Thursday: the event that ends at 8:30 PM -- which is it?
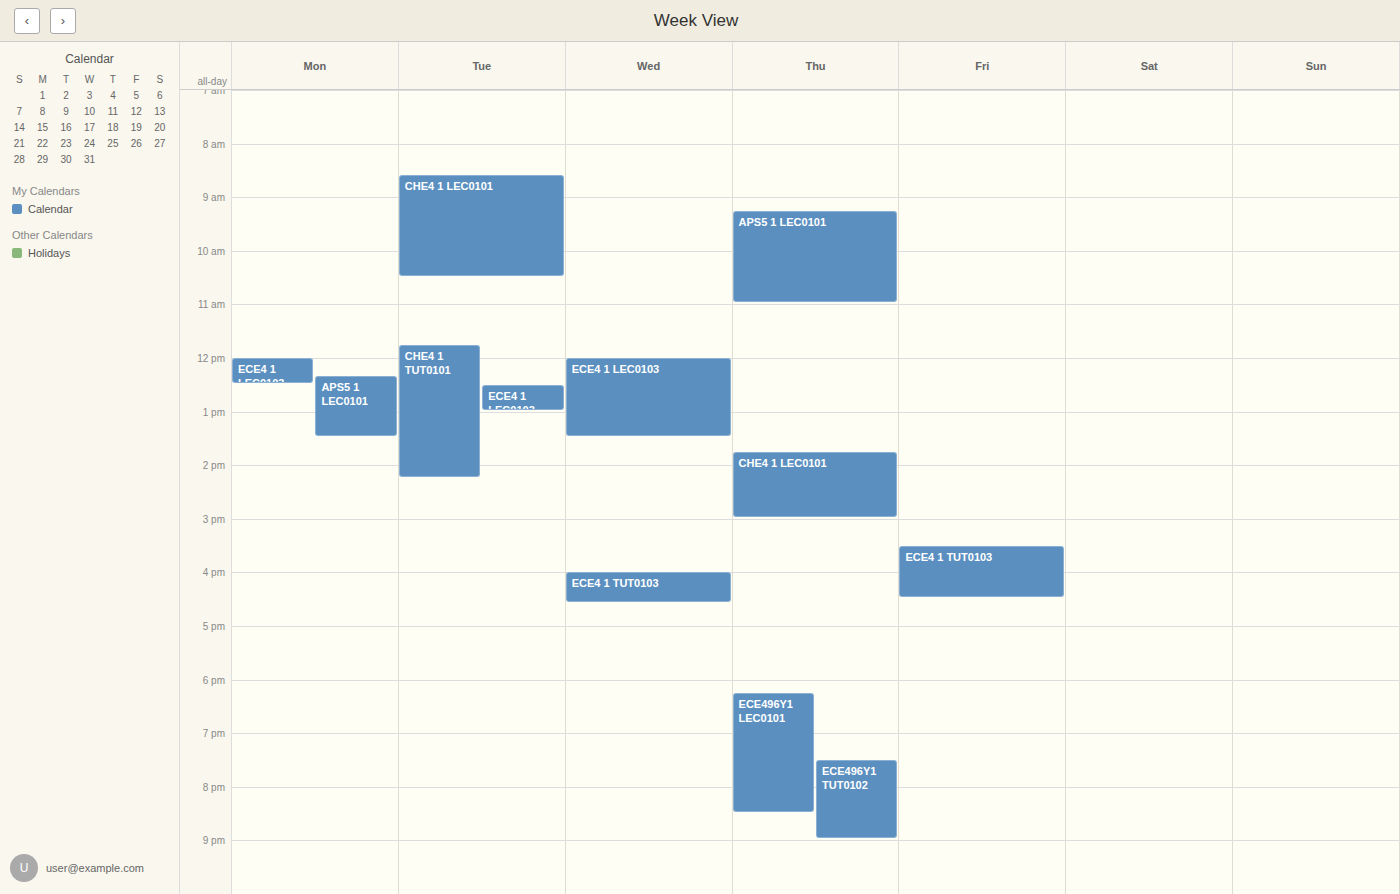
"ECE496Y1 LEC0101"